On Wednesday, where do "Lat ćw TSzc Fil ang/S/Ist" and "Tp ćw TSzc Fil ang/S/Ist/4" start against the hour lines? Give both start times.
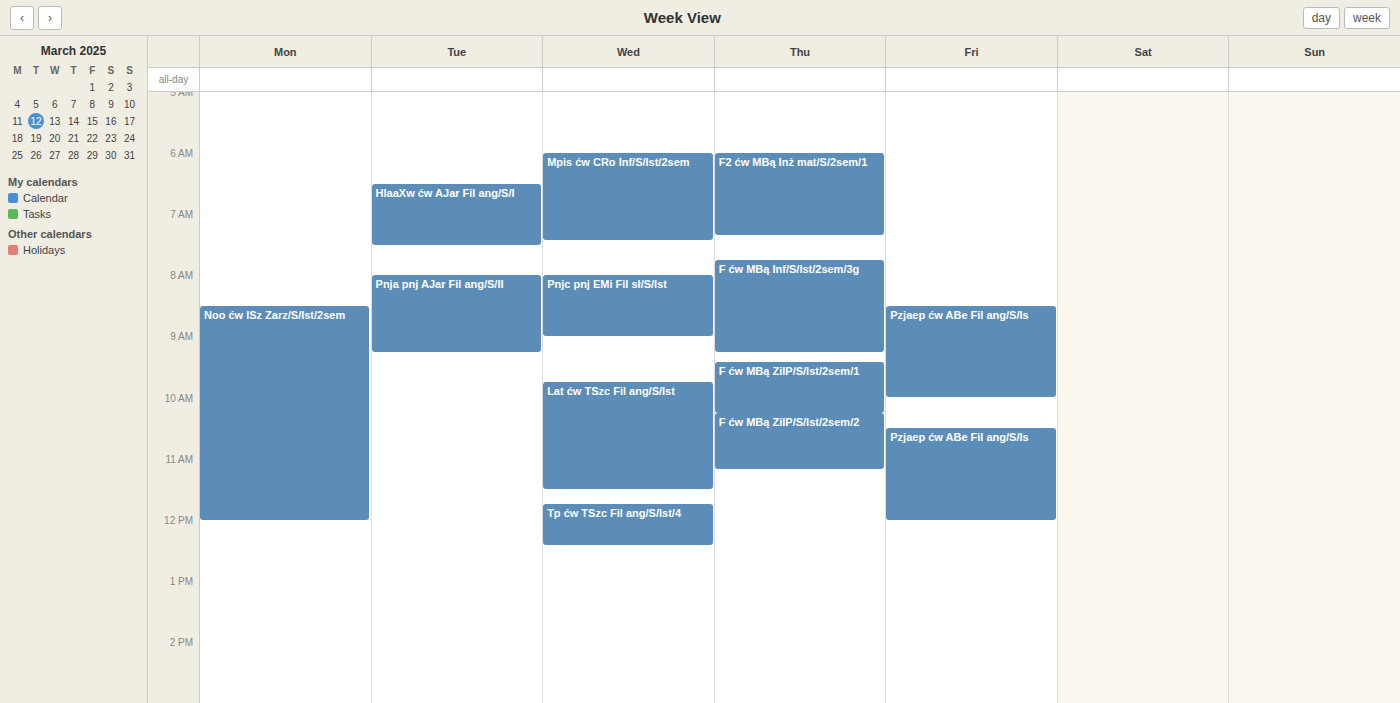
"Lat ćw TSzc Fil ang/S/Ist": 9:45 AM, neither: three quarters of the way from the 9 AM line to the 10 AM line. "Tp ćw TSzc Fil ang/S/Ist/4": 11:45 AM, neither: three quarters of the way from the 11 AM line to the 12 PM line.